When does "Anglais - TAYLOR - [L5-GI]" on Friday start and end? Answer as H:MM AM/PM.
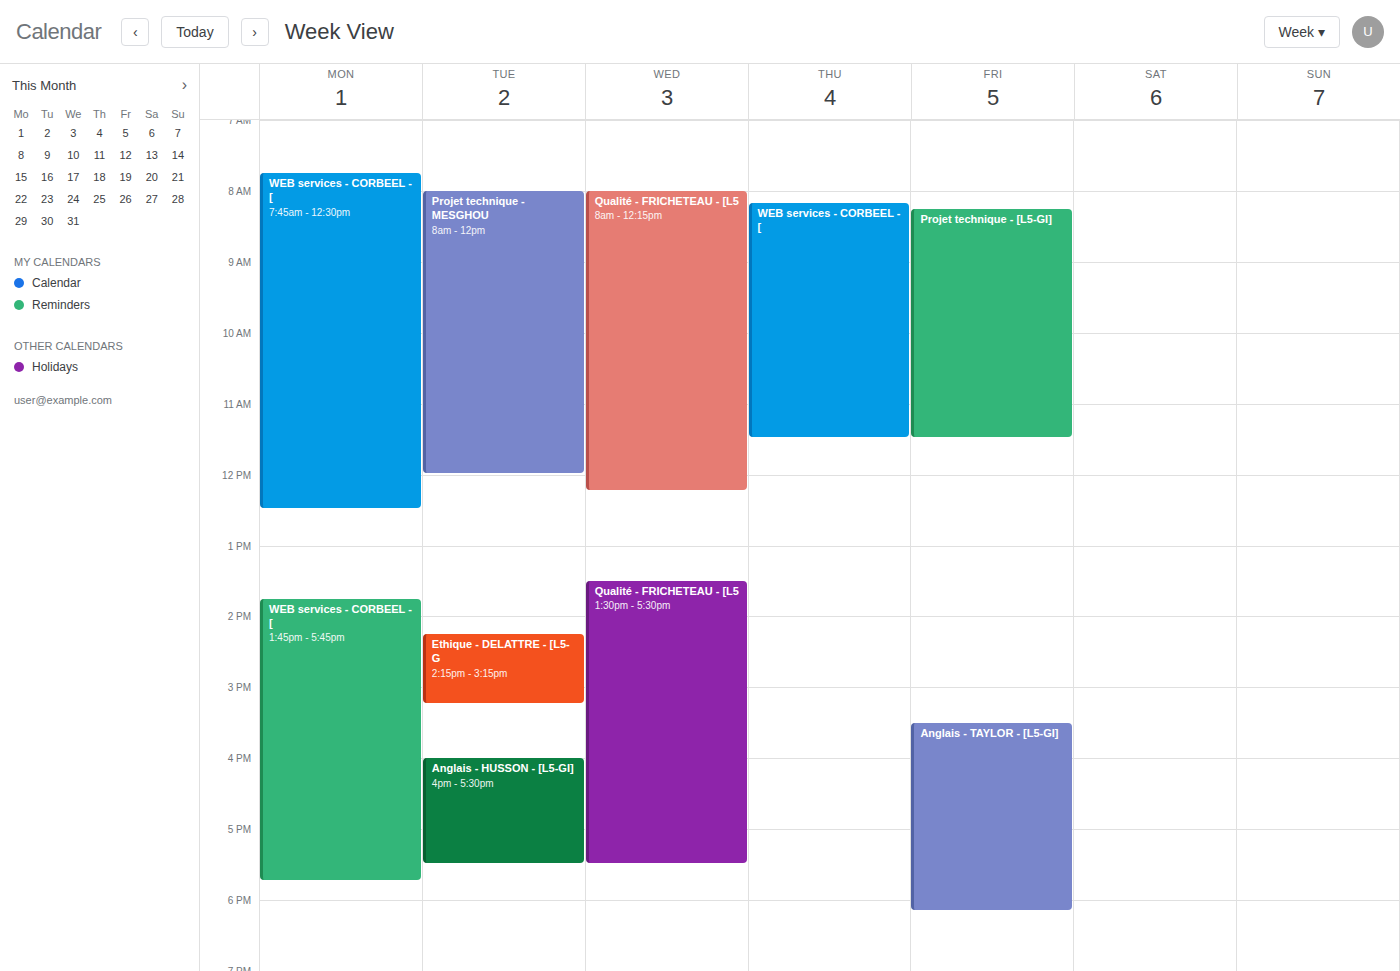
3:30 PM to 6:10 PM